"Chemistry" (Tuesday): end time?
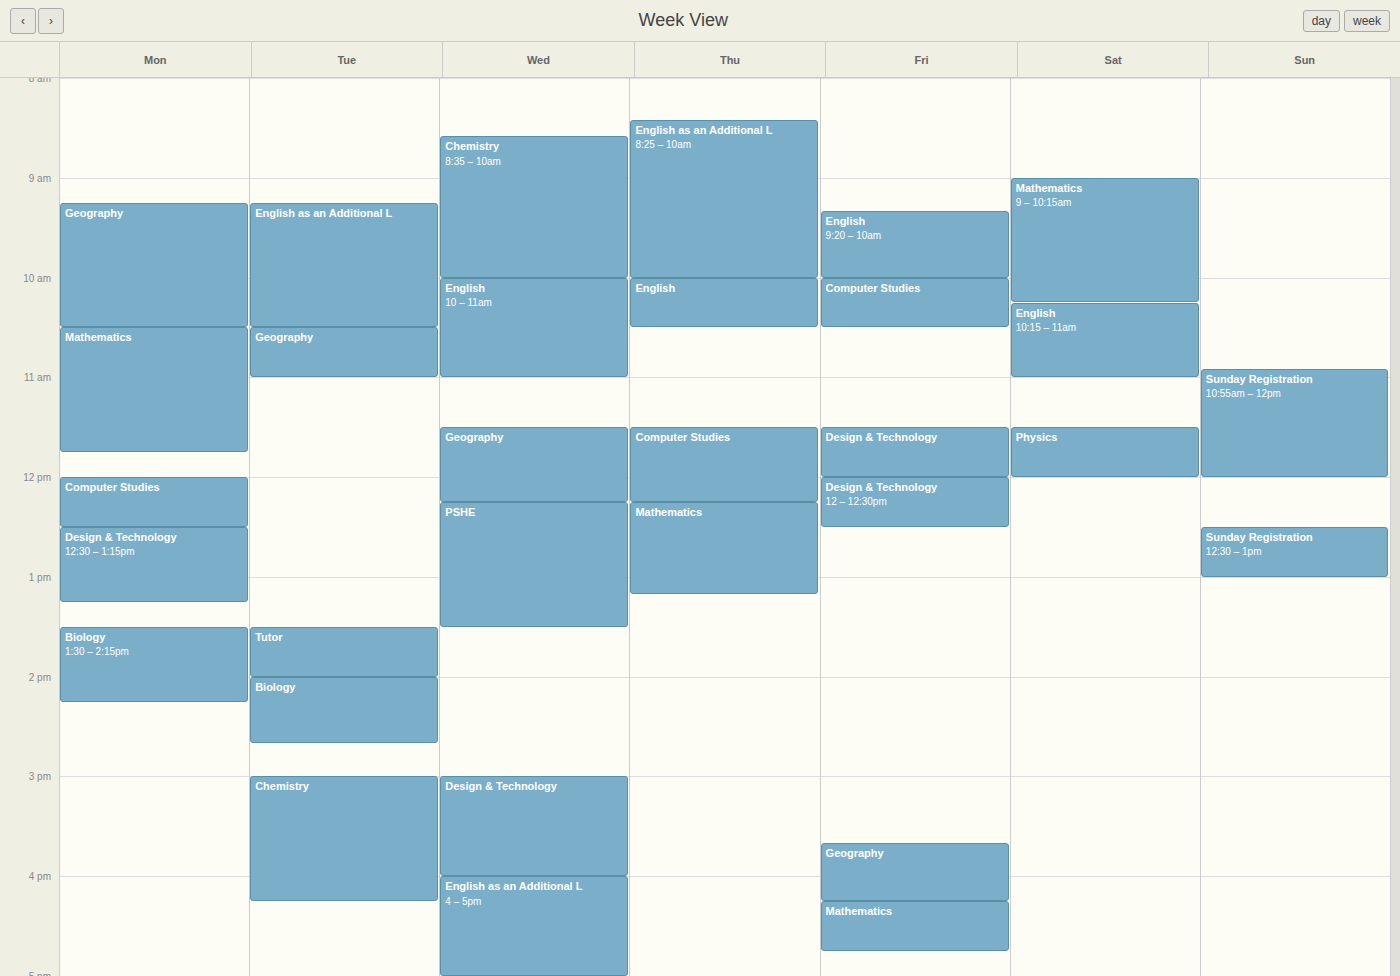
16:15